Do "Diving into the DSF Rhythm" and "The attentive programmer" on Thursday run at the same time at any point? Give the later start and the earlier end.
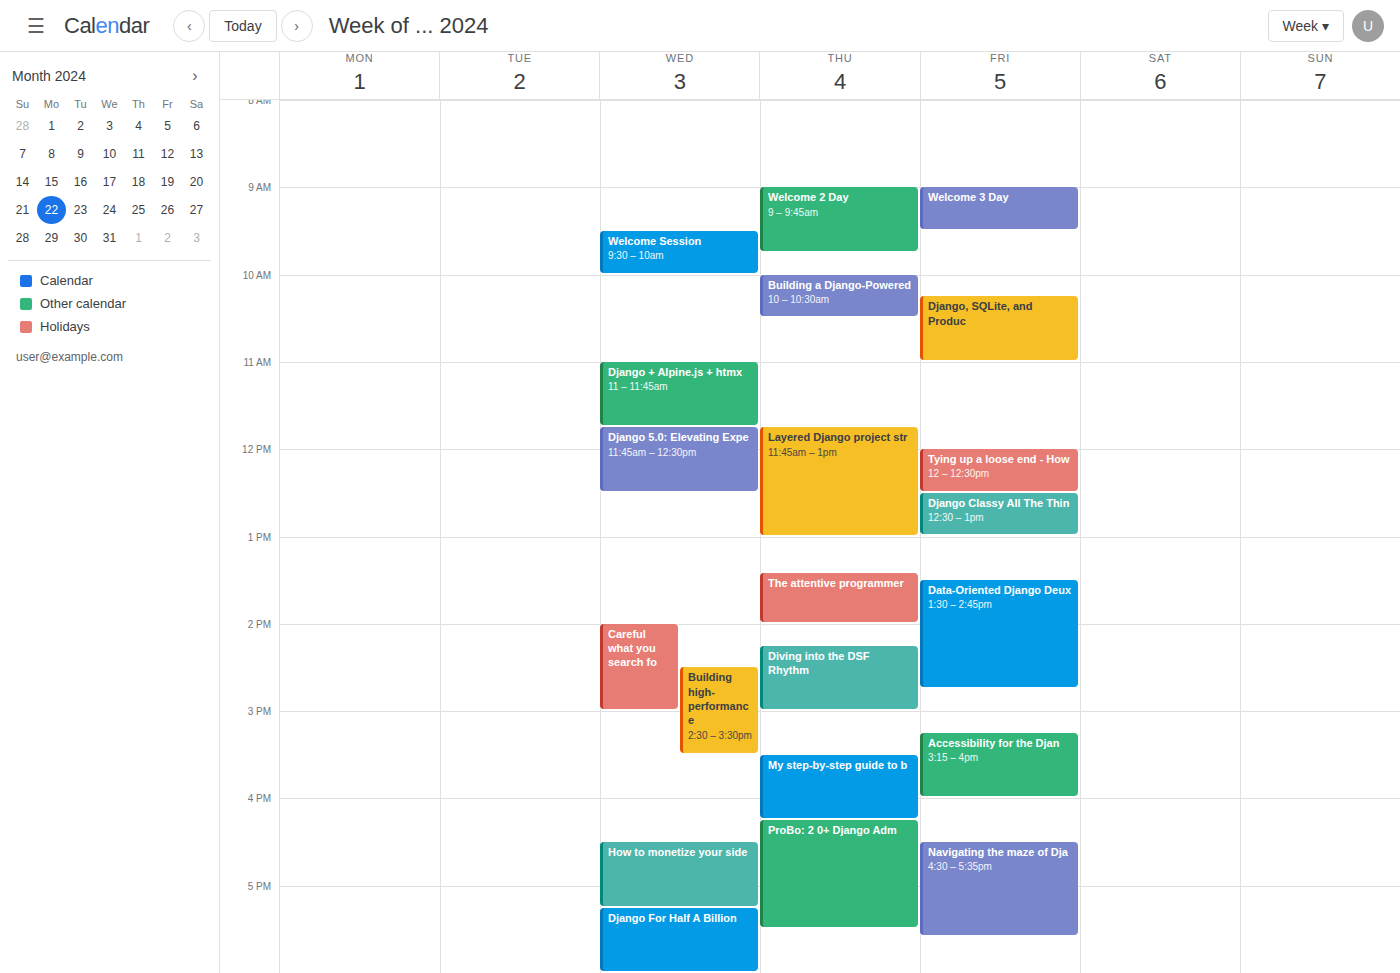
"The attentive programmer" ends at 2:00 PM and "Diving into the DSF Rhythm" starts at 2:15 PM -- no overlap.